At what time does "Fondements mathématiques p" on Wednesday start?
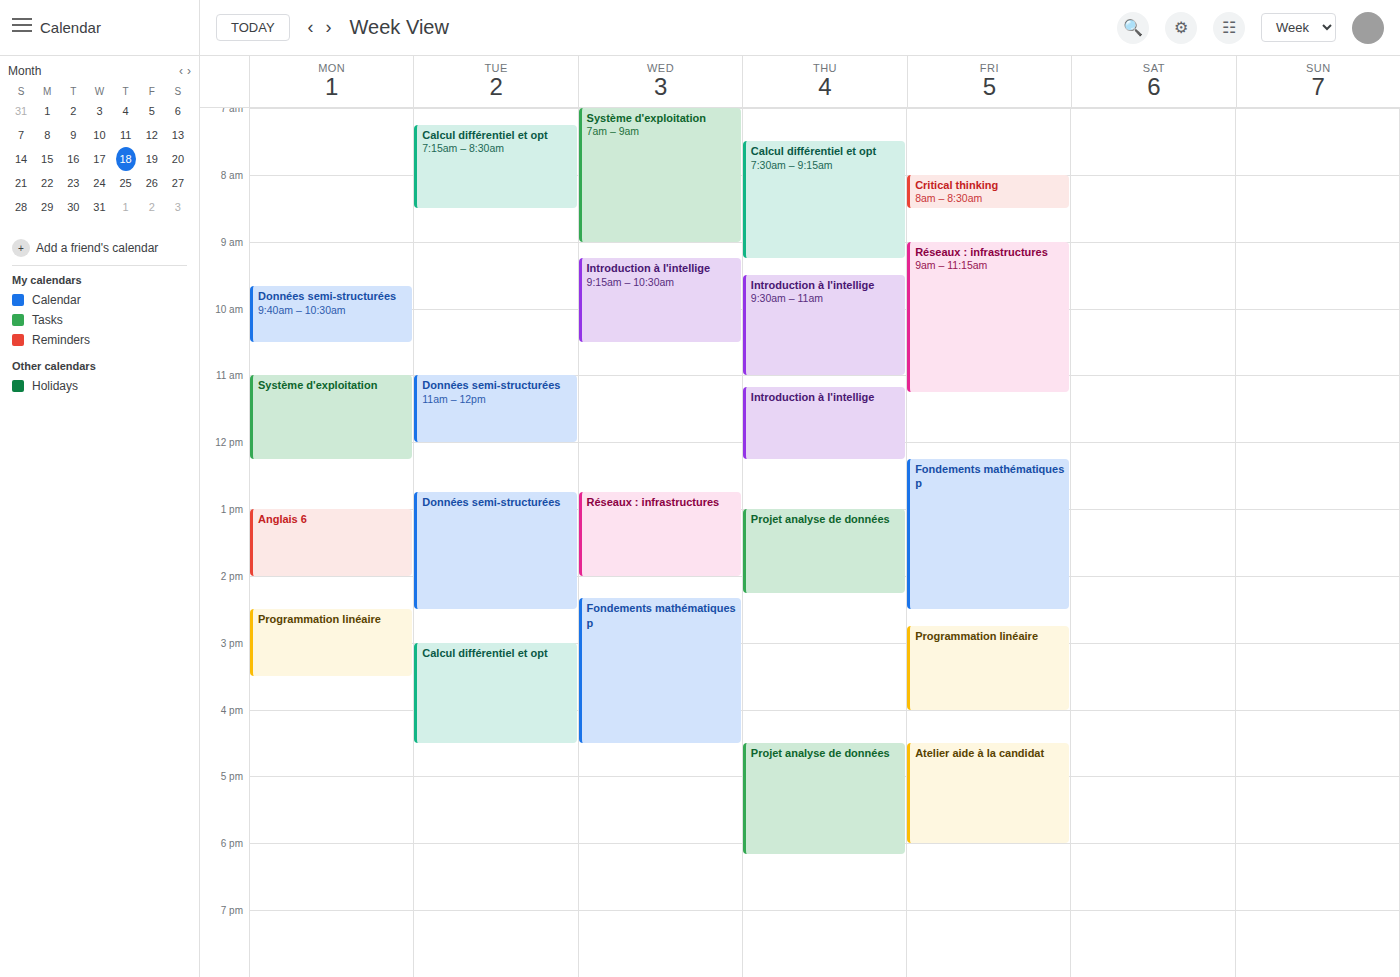
2:20 PM